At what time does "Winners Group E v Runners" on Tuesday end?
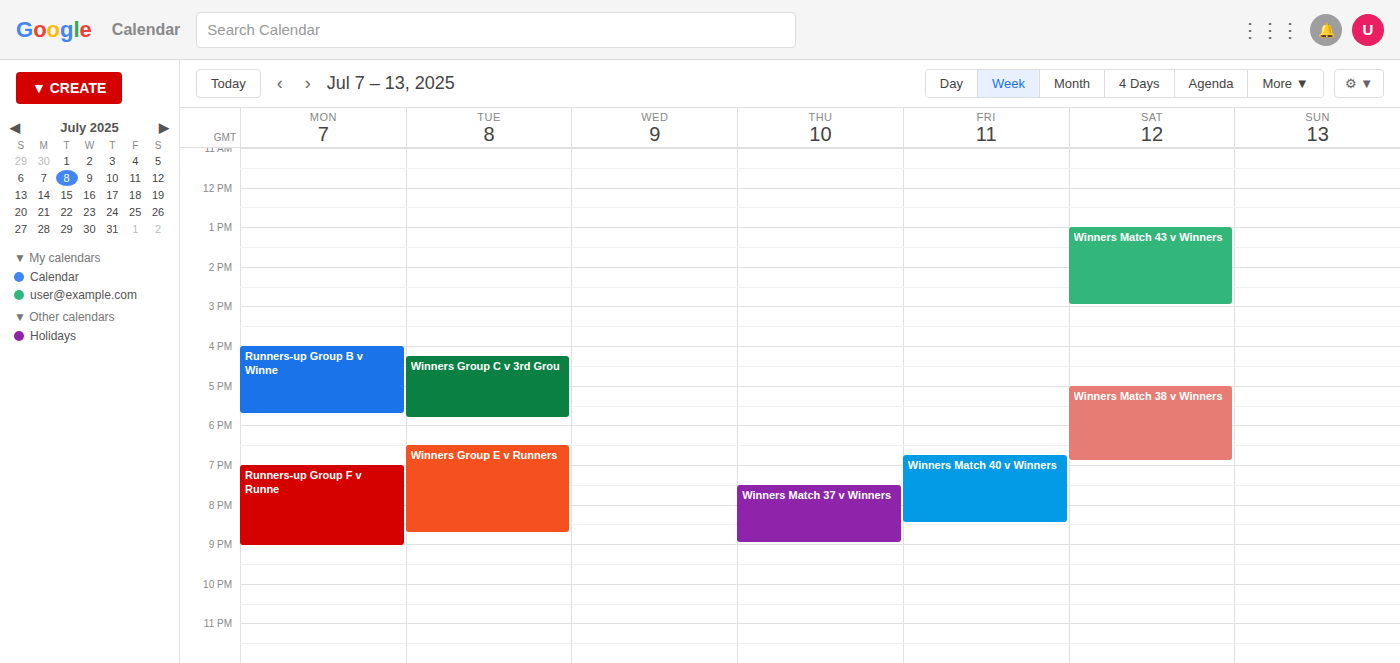
8:45 PM